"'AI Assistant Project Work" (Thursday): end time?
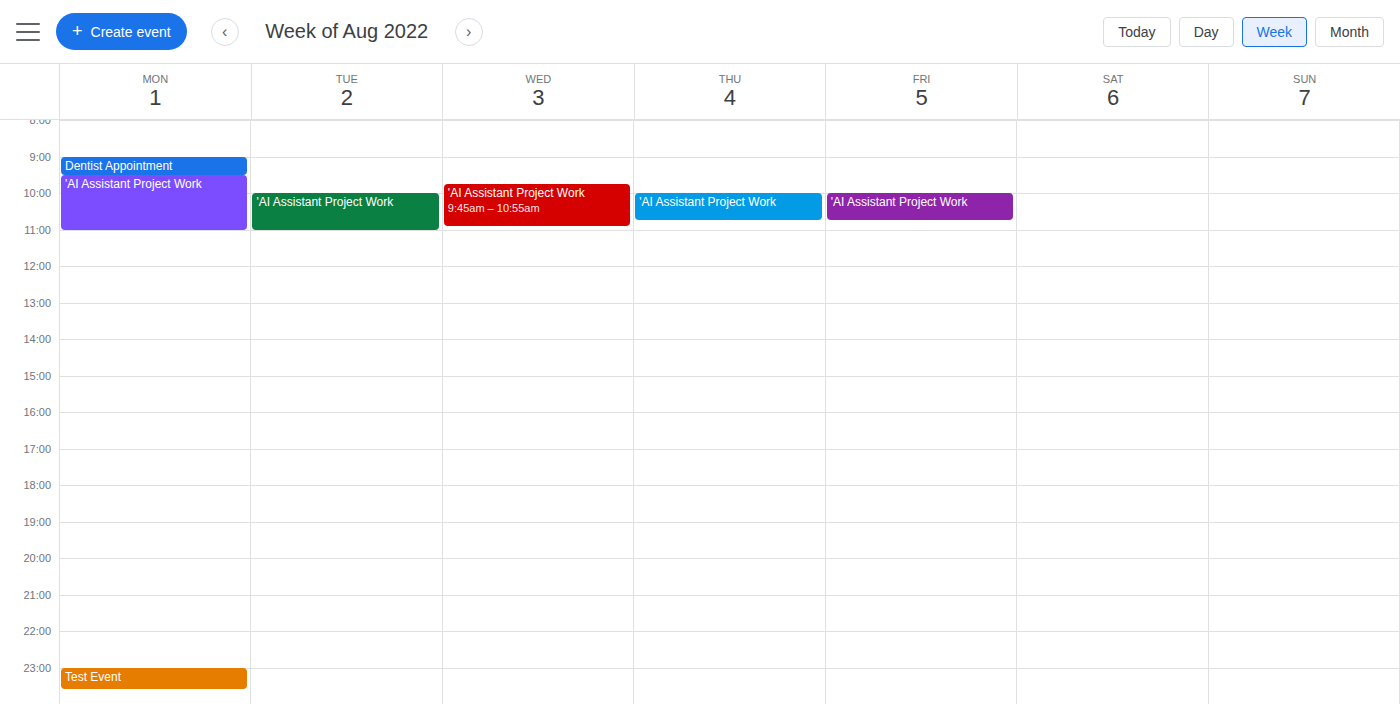
10:45 AM